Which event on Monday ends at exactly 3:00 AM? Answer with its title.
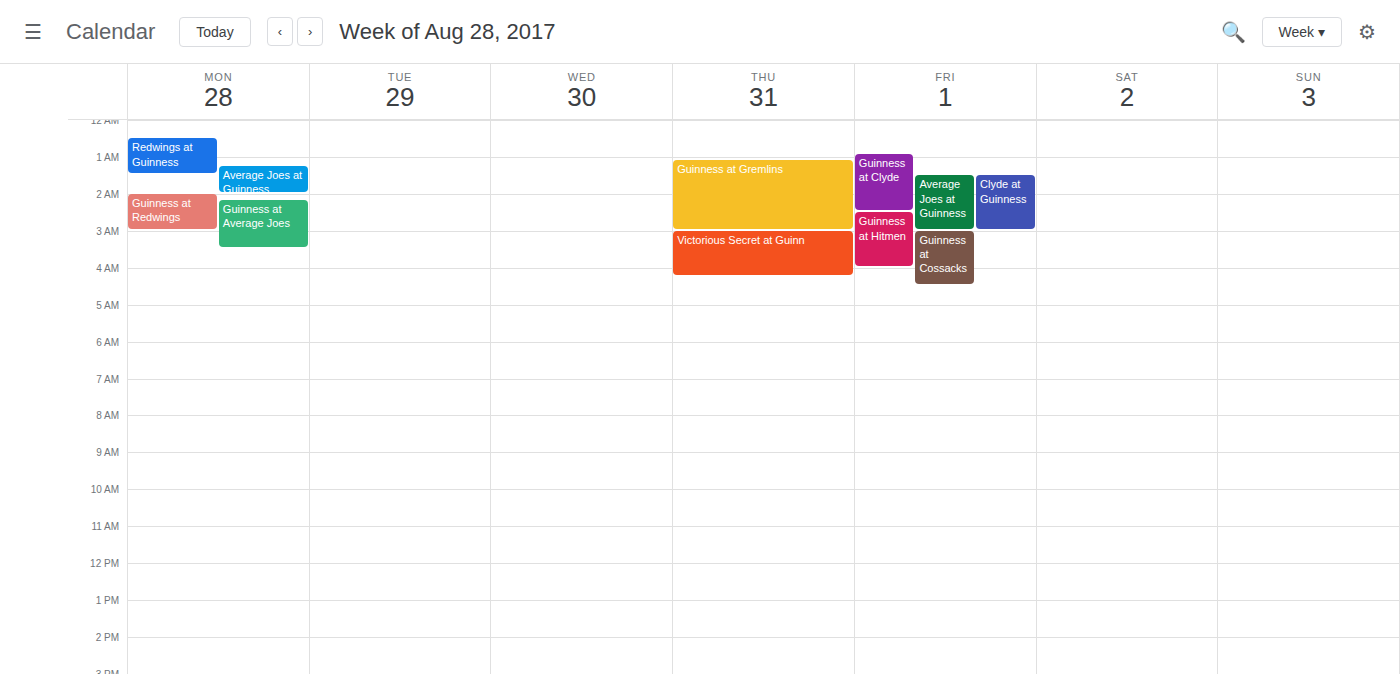
"Guinness at Redwings"